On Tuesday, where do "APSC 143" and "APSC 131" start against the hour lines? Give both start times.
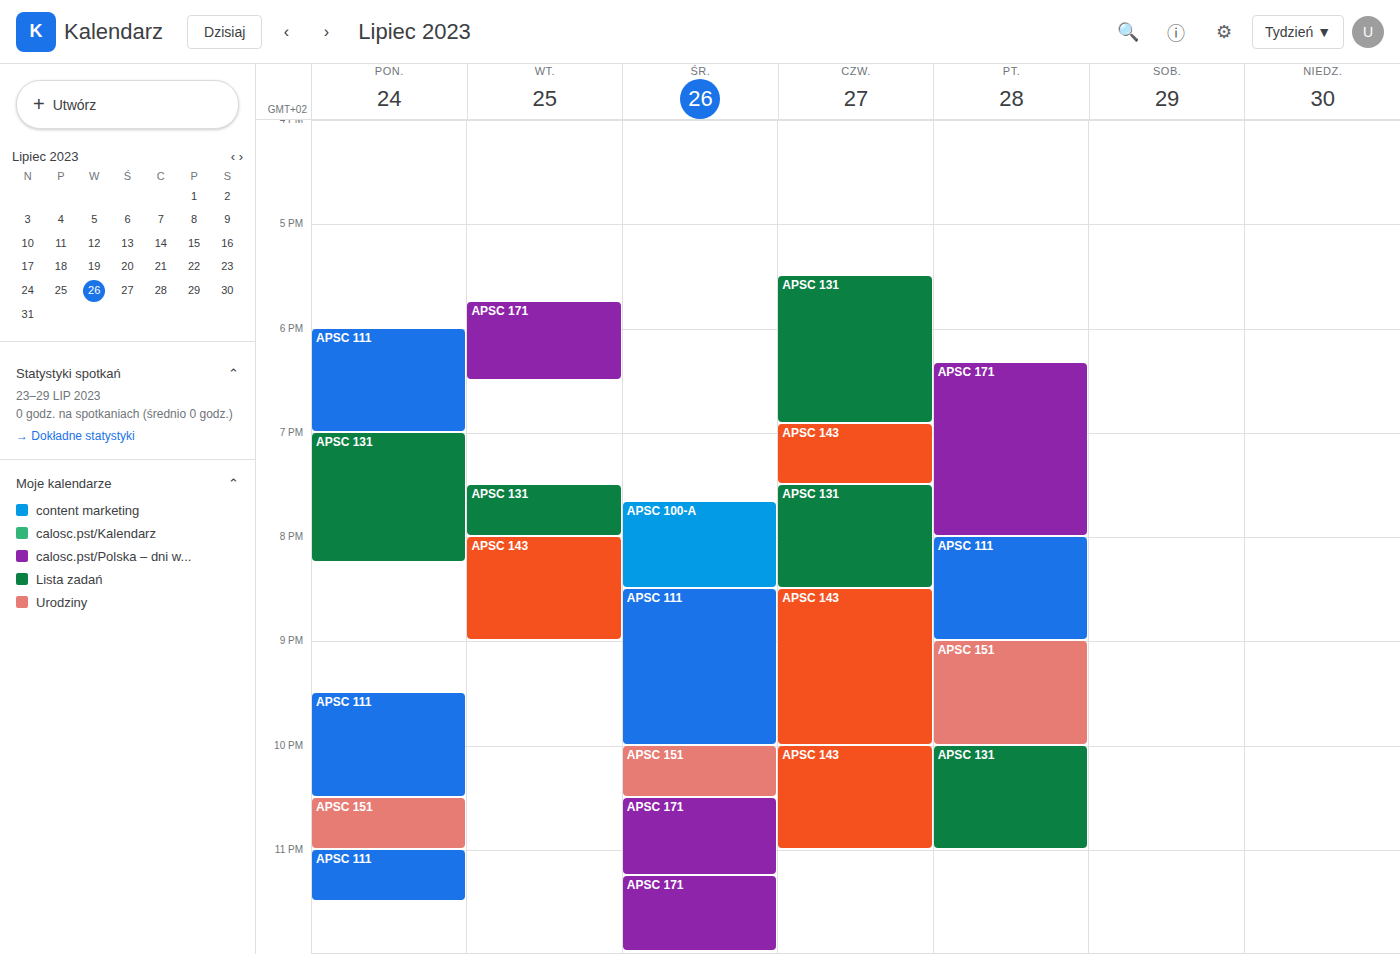
"APSC 143": 8:00 PM, exactly on the 8 PM line. "APSC 131": 7:30 PM, halfway between the 7 PM and 8 PM lines.